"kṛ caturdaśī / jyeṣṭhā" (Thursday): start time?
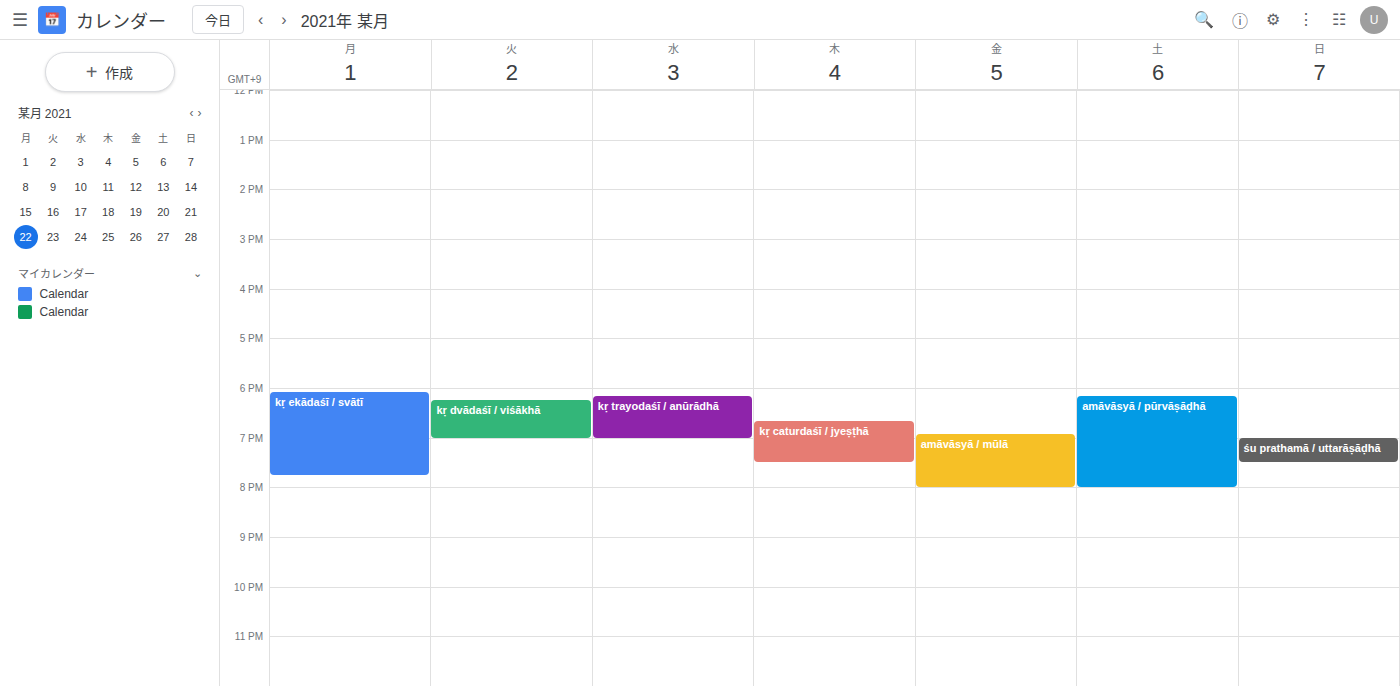
6:40 PM